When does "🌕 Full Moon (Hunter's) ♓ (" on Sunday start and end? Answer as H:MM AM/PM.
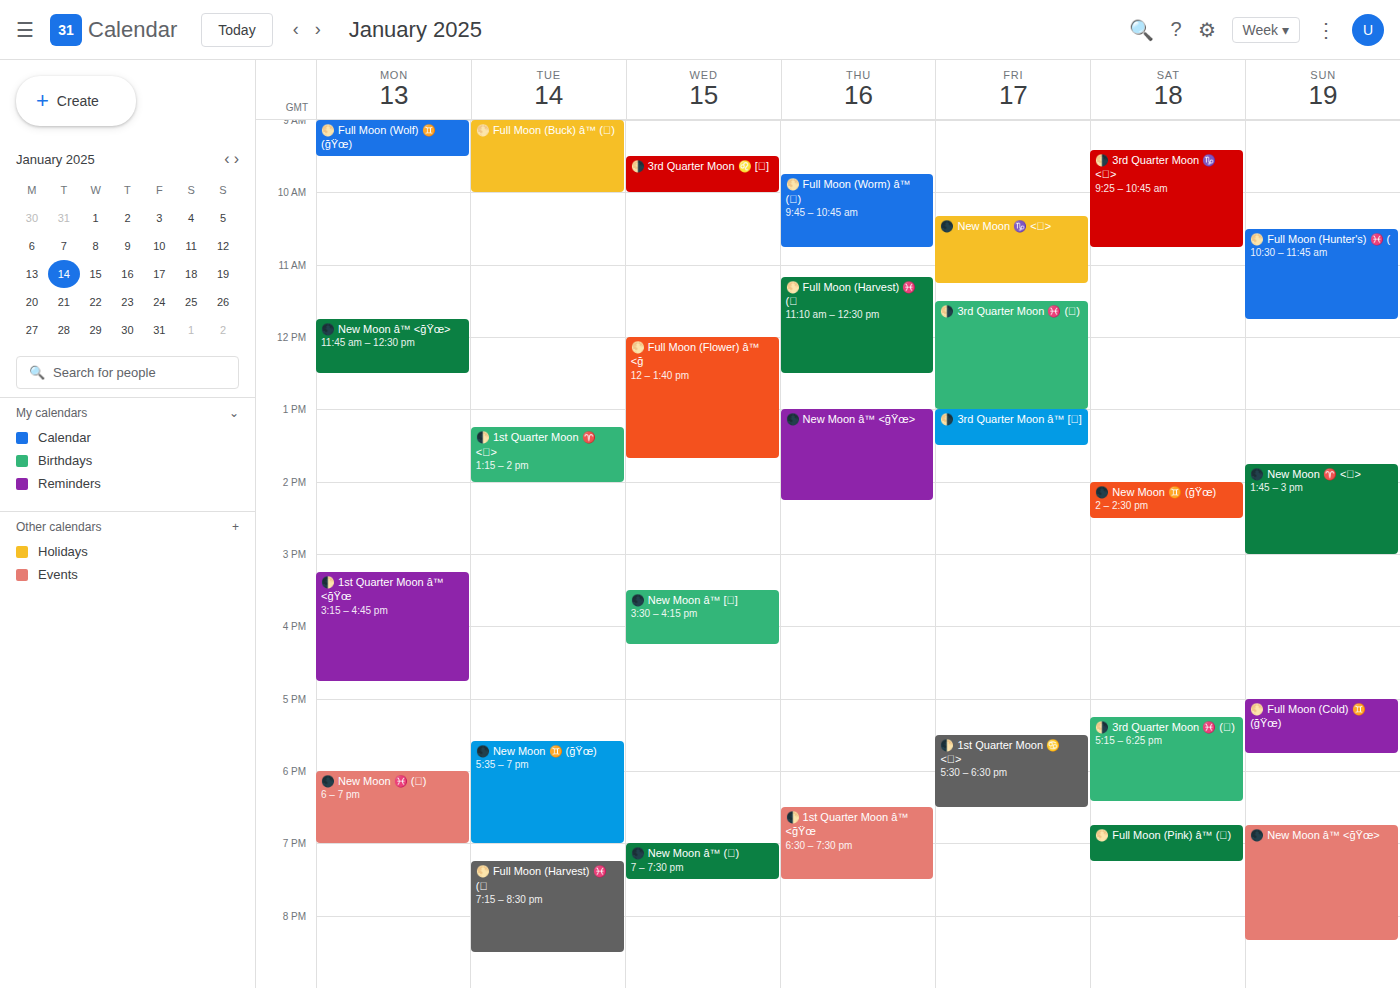
10:30 AM to 11:45 AM